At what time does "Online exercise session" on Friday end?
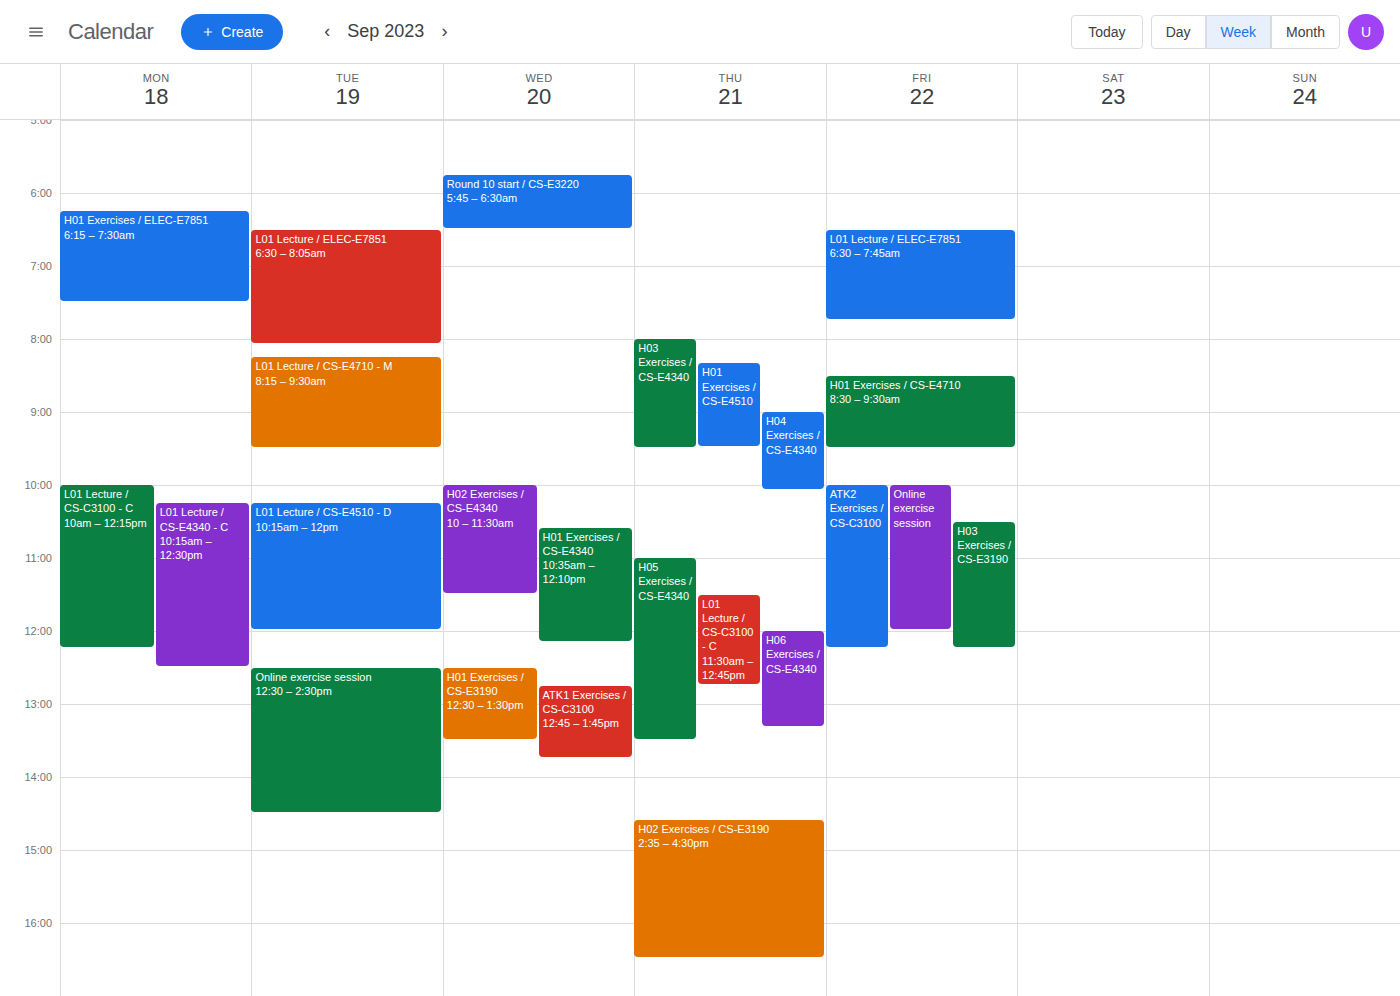
12:00 PM